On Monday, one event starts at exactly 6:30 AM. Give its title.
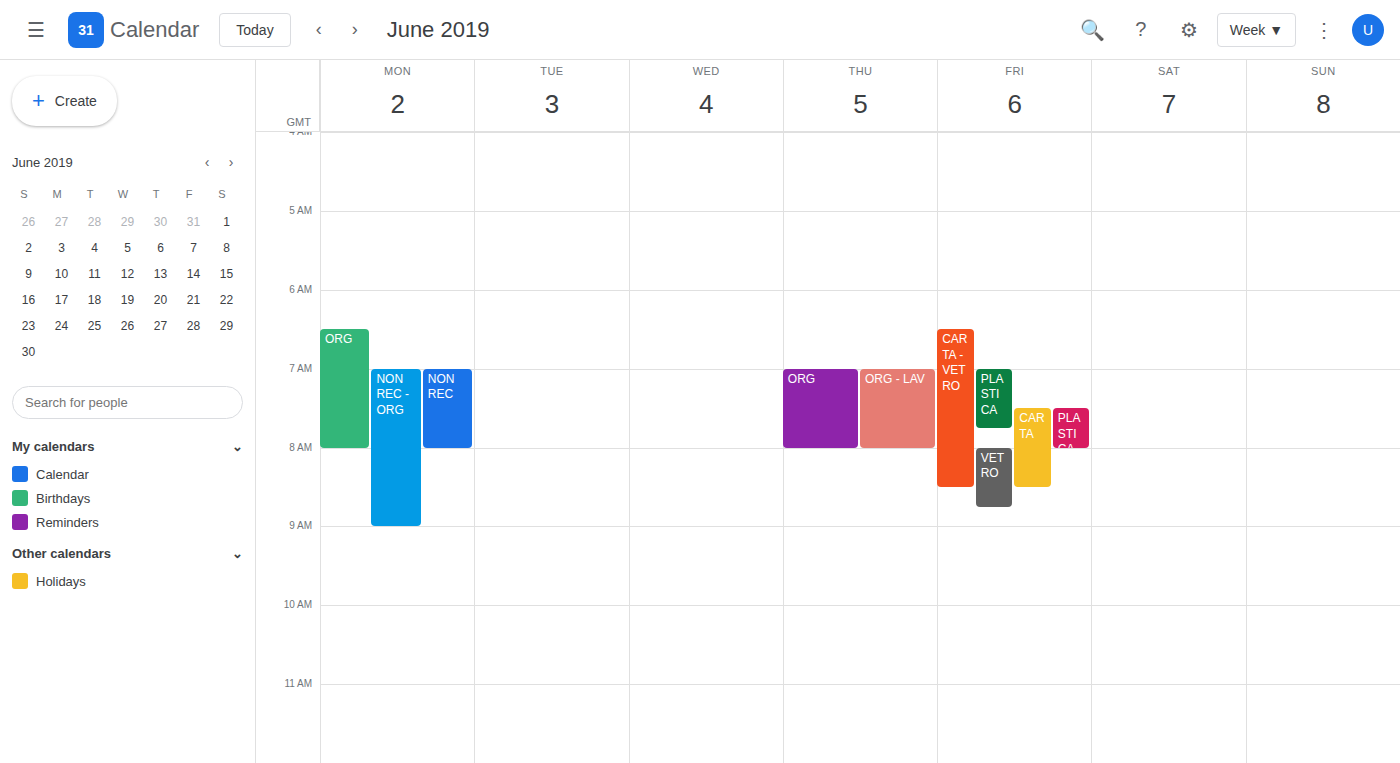
"ORG"